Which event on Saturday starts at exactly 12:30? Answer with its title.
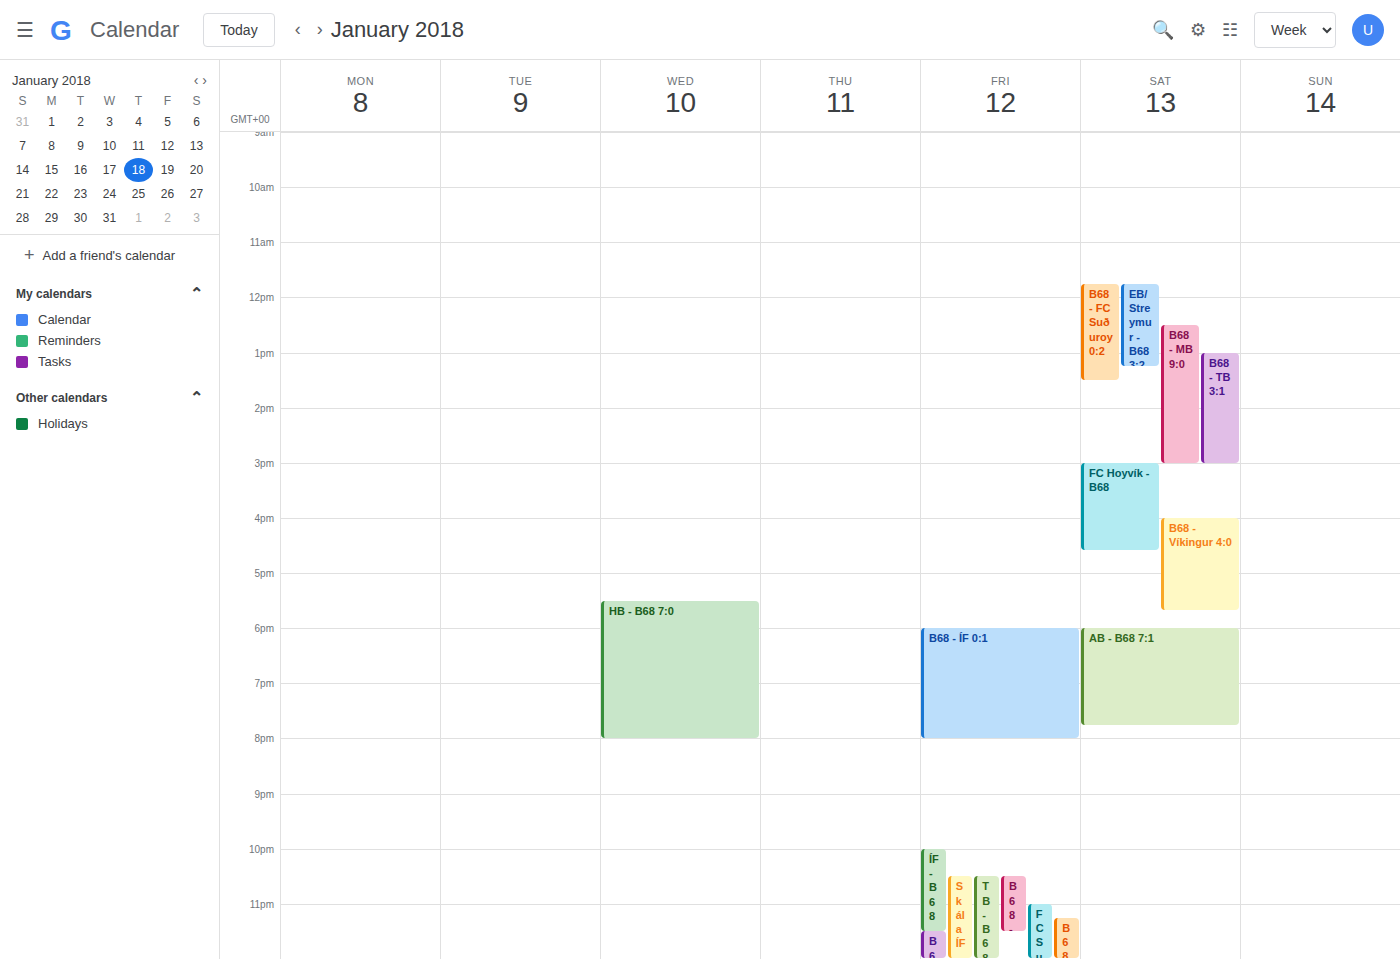
"B68 - MB 9:0"